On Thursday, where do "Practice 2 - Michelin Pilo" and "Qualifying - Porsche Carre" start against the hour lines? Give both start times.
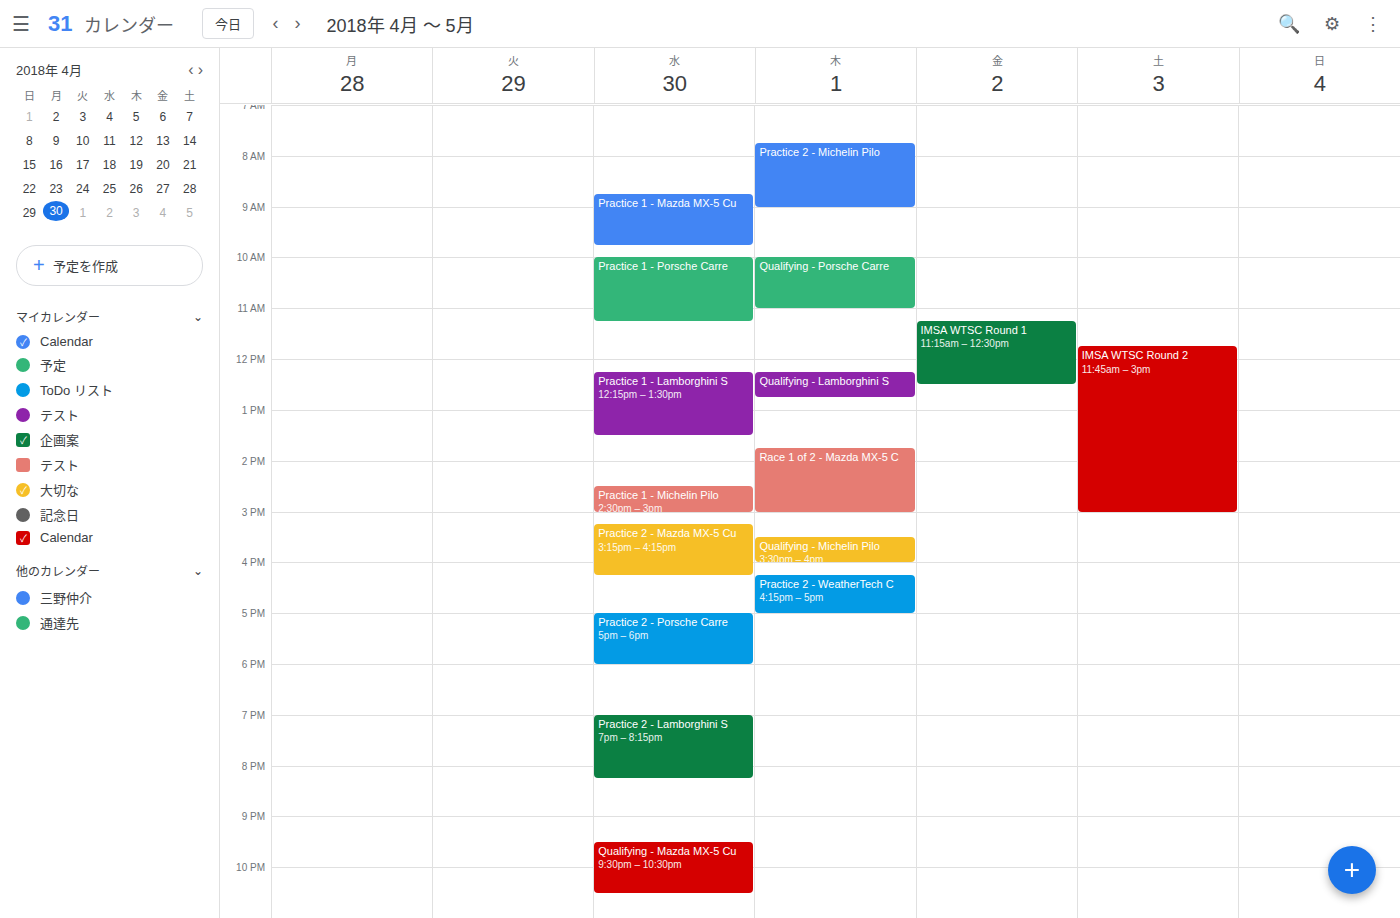
"Practice 2 - Michelin Pilo": 7:45 AM, neither: three quarters of the way from the 7 AM line to the 8 AM line. "Qualifying - Porsche Carre": 10:00 AM, exactly on the 10 AM line.